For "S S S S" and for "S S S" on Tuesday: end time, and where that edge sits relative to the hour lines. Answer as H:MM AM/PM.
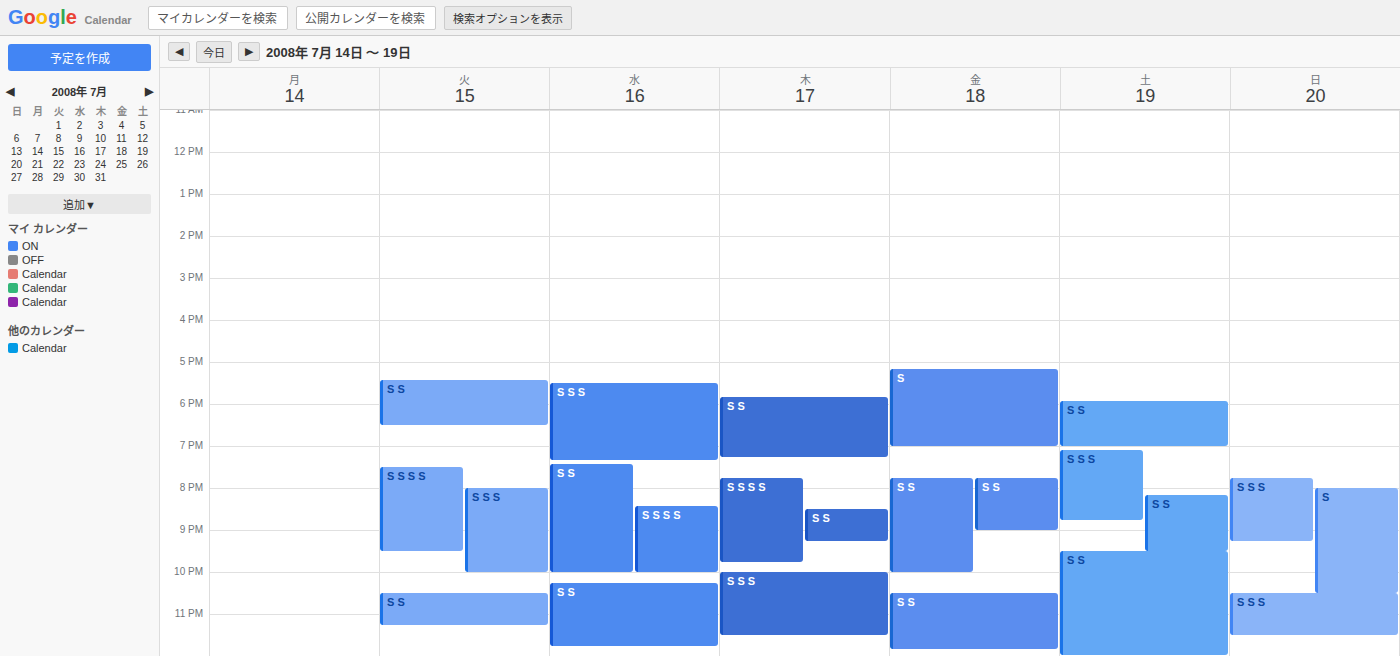
"S S S S": 9:30 PM, halfway between the 9 PM and 10 PM lines. "S S S": 10:00 PM, exactly on the 10 PM line.